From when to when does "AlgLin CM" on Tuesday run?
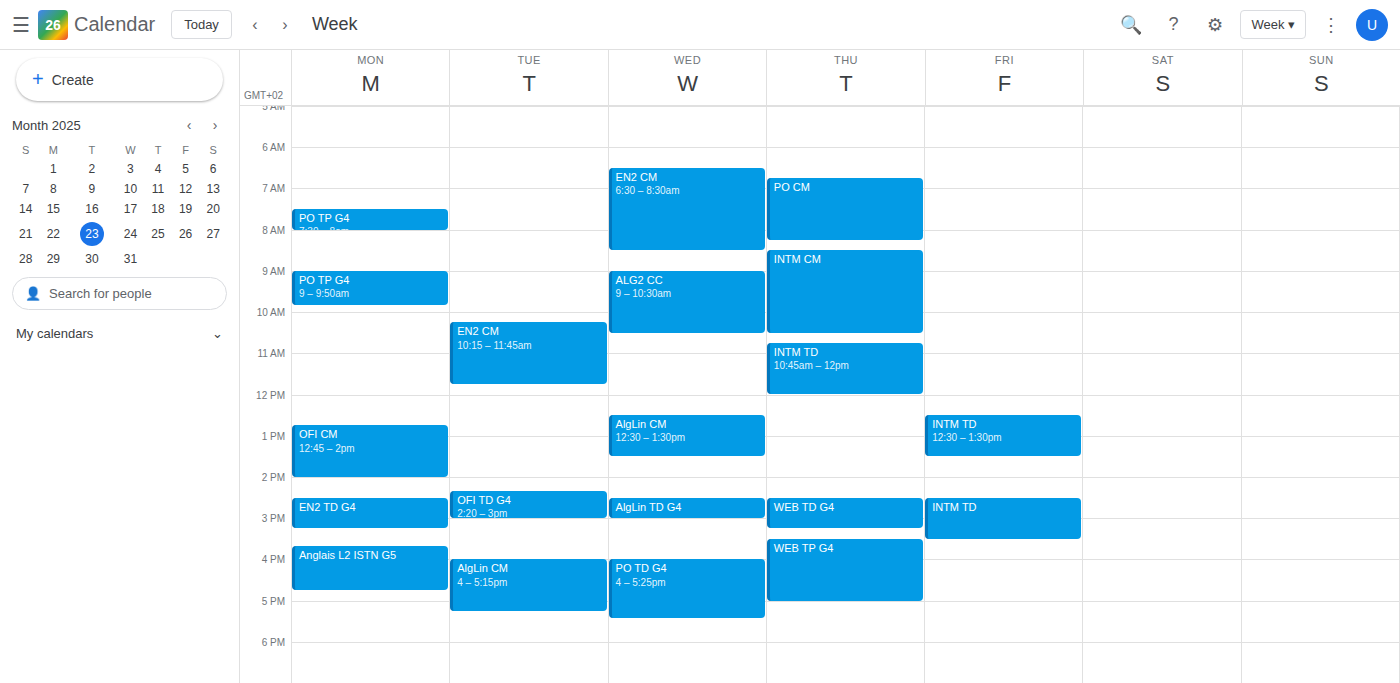
4:00 PM to 5:15 PM